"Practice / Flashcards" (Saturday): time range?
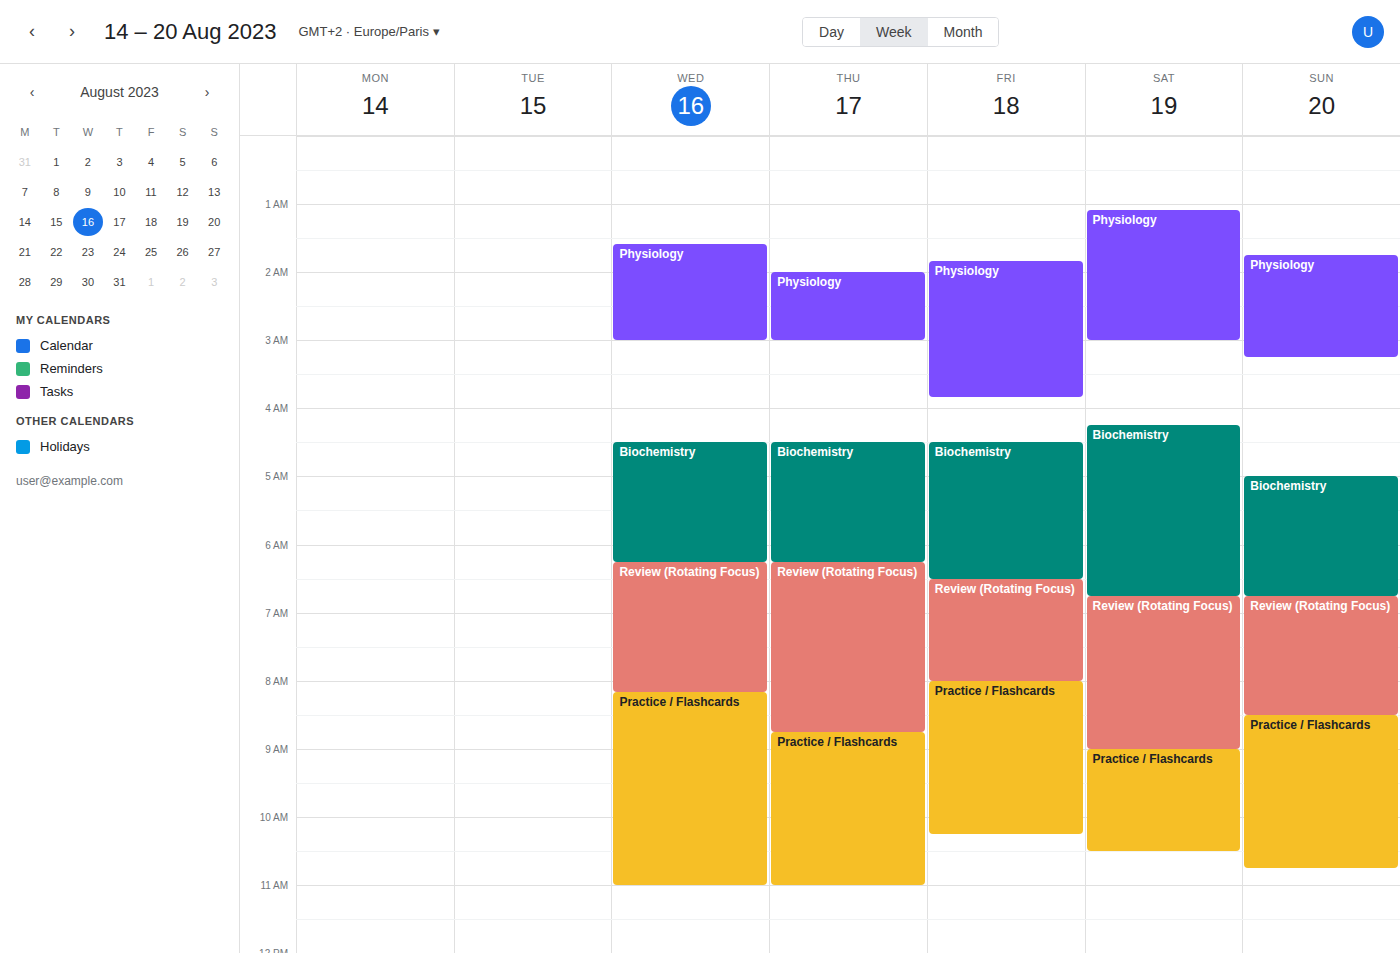
9:00 AM to 10:30 AM